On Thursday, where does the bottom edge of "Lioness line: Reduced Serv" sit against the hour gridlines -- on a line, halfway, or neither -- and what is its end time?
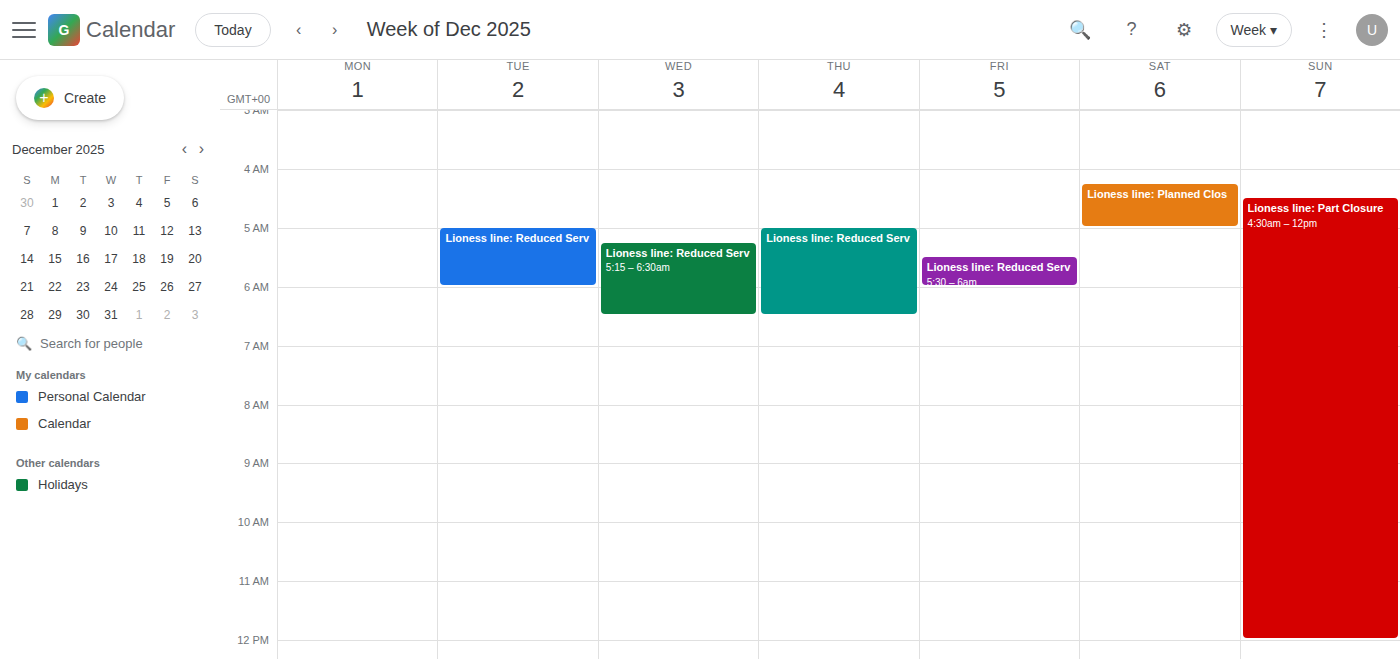
6:30 AM -- halfway between the 6 AM and 7 AM lines.